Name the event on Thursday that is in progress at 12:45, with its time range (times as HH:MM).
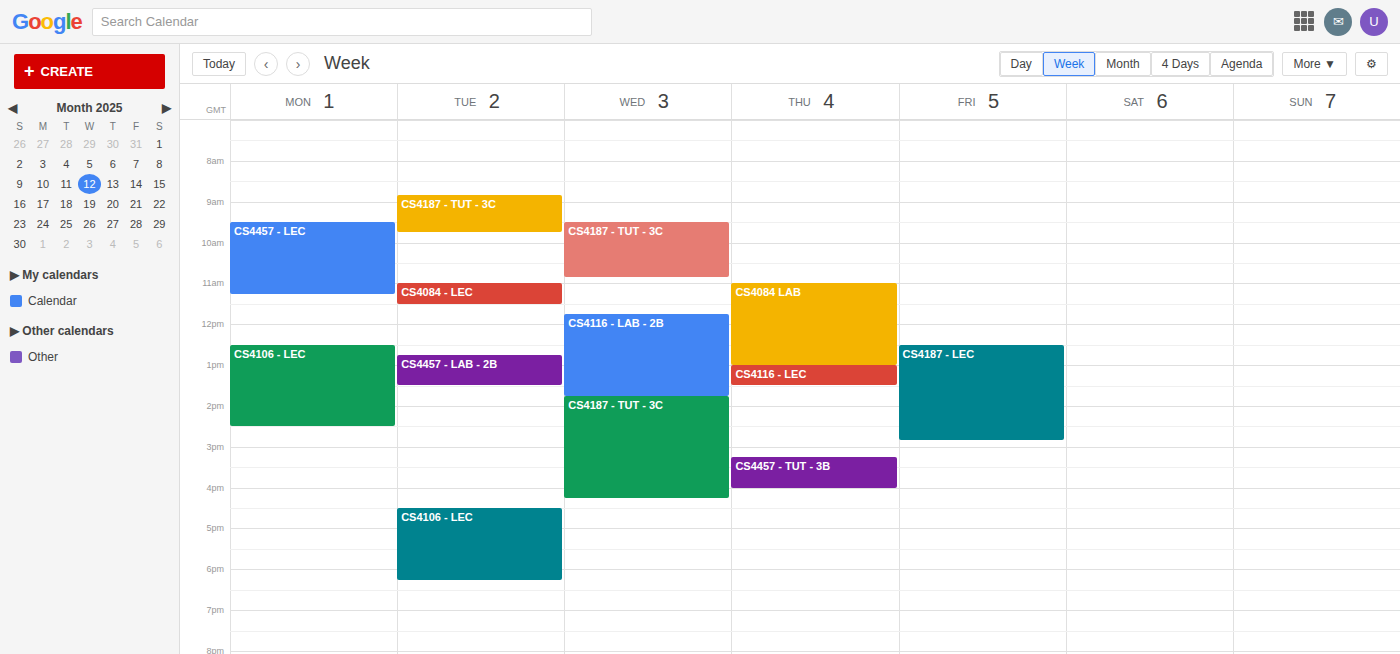
"CS4084 LAB", 11:00 to 13:00